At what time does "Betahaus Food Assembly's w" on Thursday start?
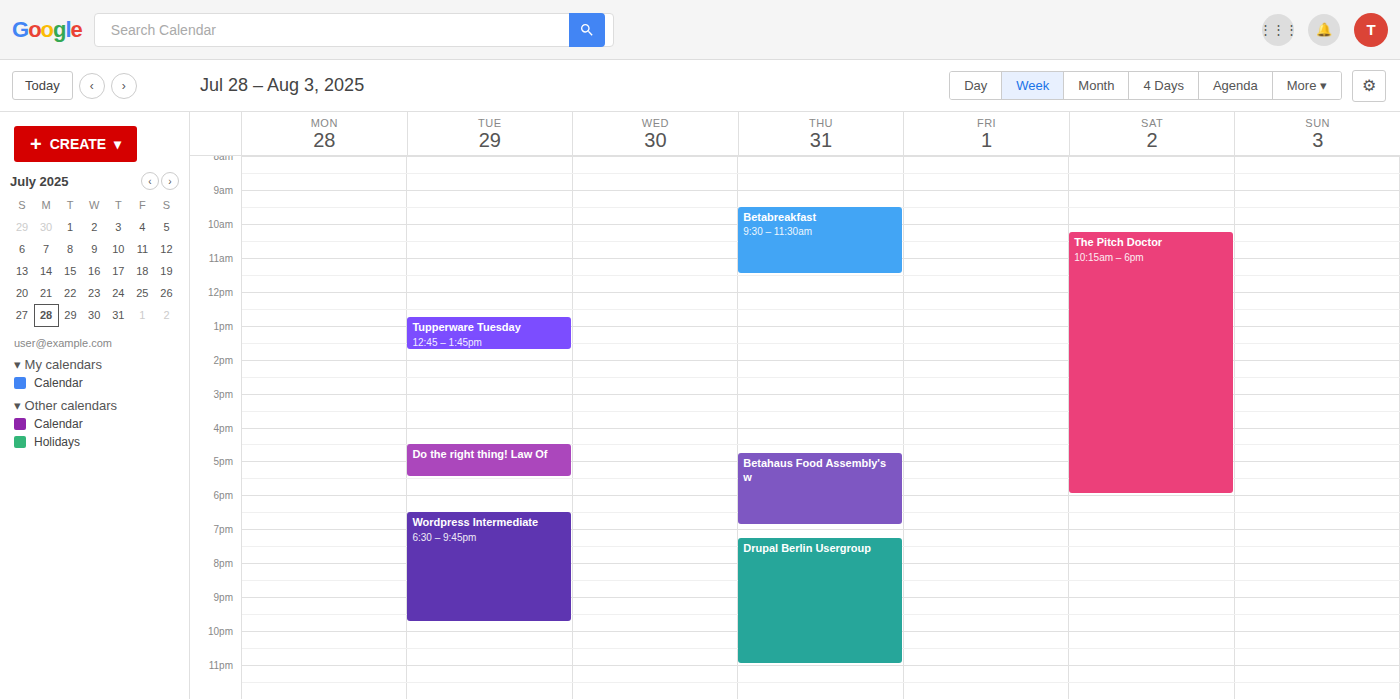
4:45 PM